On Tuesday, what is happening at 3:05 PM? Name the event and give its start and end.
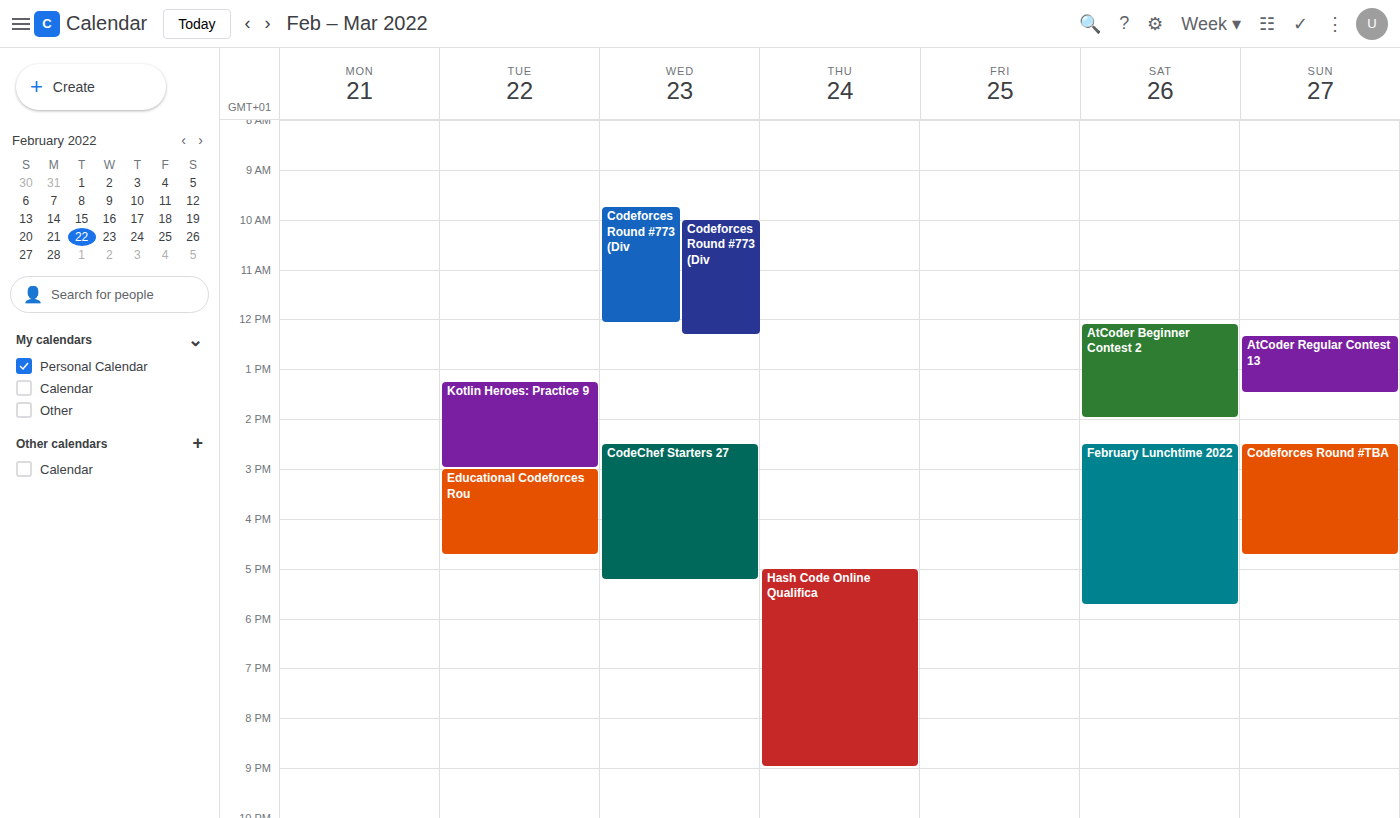
"Educational Codeforces Rou", 3:00 PM to 4:45 PM